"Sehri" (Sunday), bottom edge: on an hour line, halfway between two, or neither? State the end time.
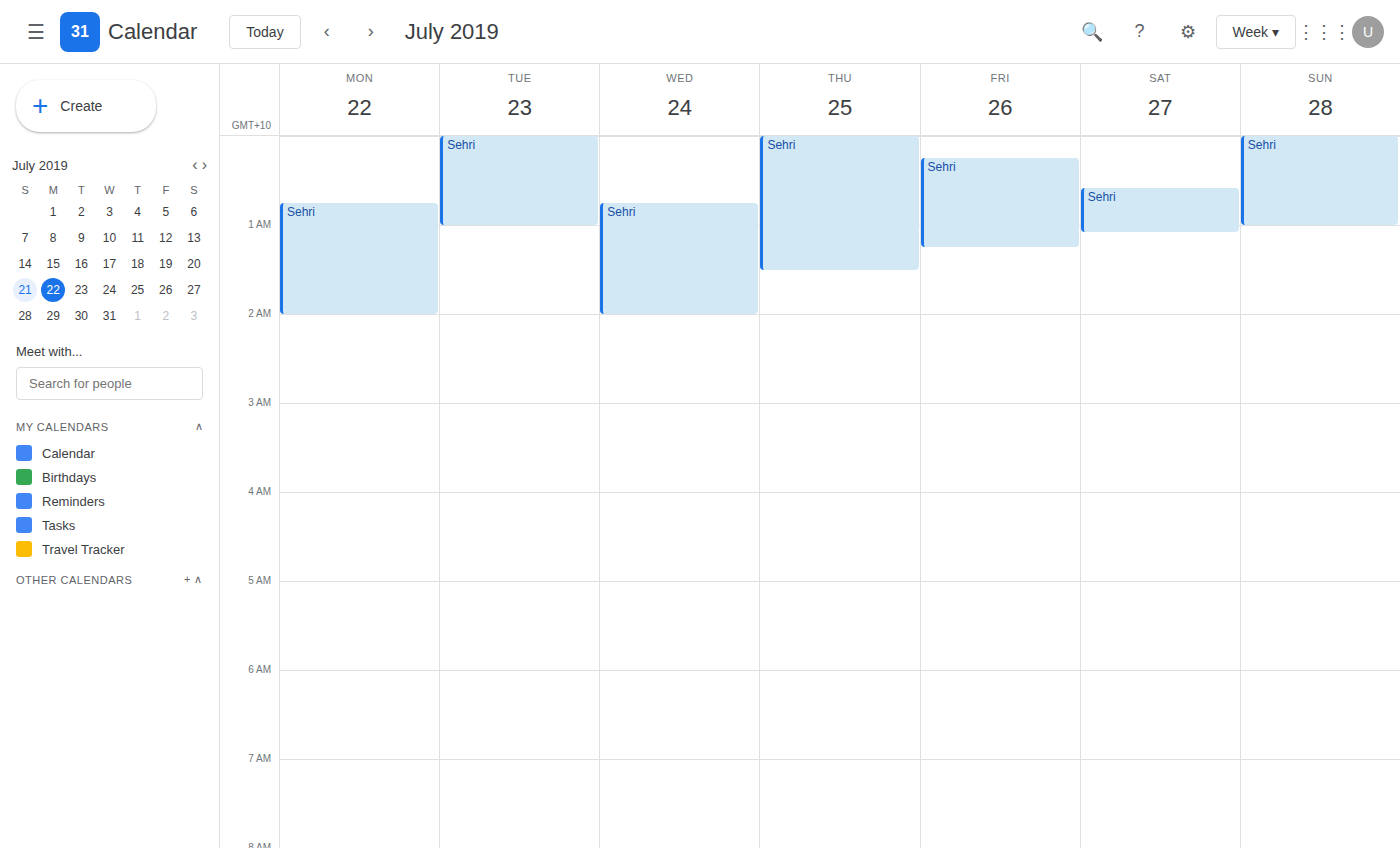
1:00 AM -- exactly on the 1 AM line.